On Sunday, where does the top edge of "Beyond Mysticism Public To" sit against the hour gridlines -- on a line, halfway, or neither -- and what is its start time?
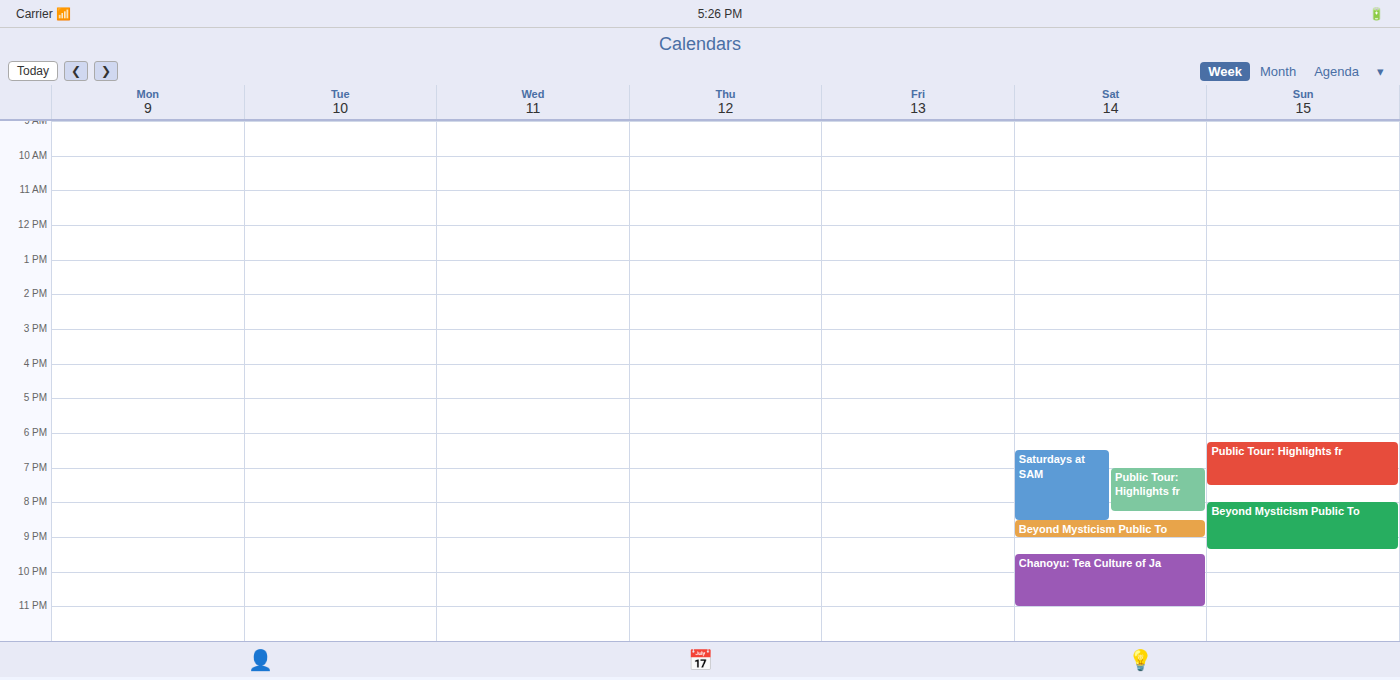
8:00 PM -- exactly on the 8 PM line.